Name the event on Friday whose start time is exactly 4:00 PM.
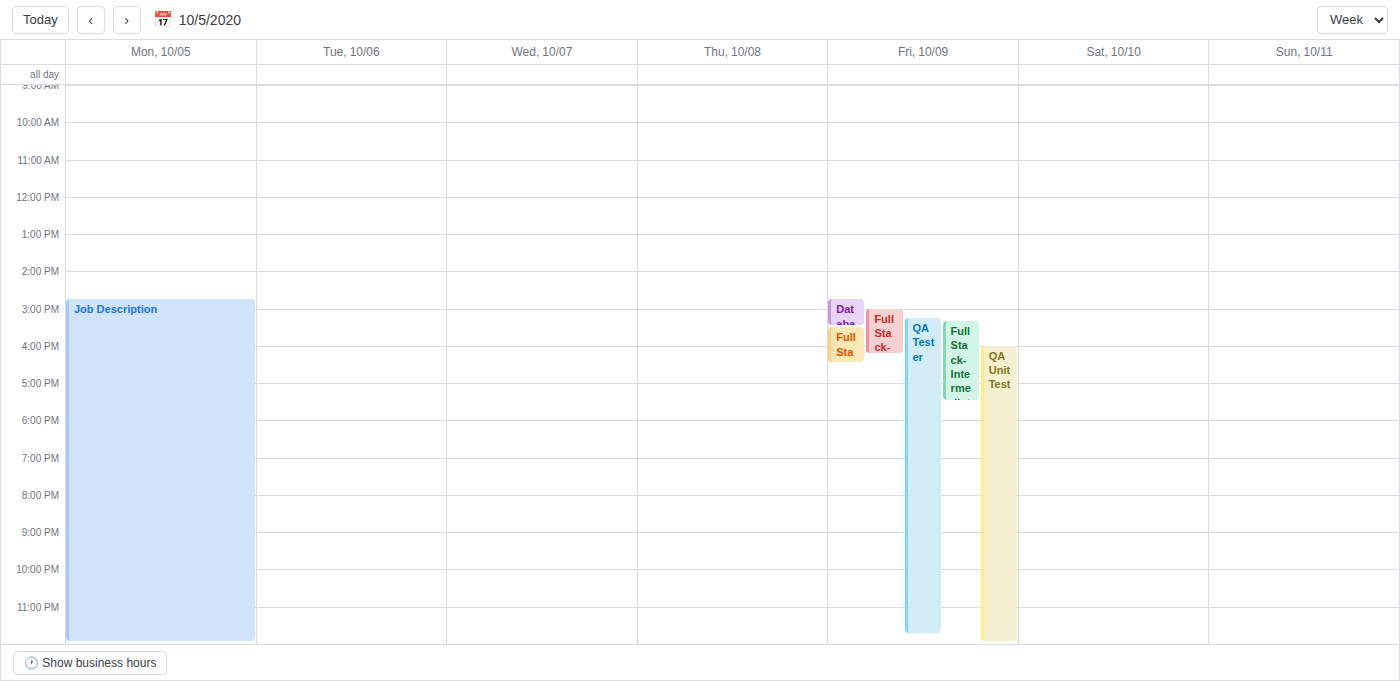
"QA Unit Test"